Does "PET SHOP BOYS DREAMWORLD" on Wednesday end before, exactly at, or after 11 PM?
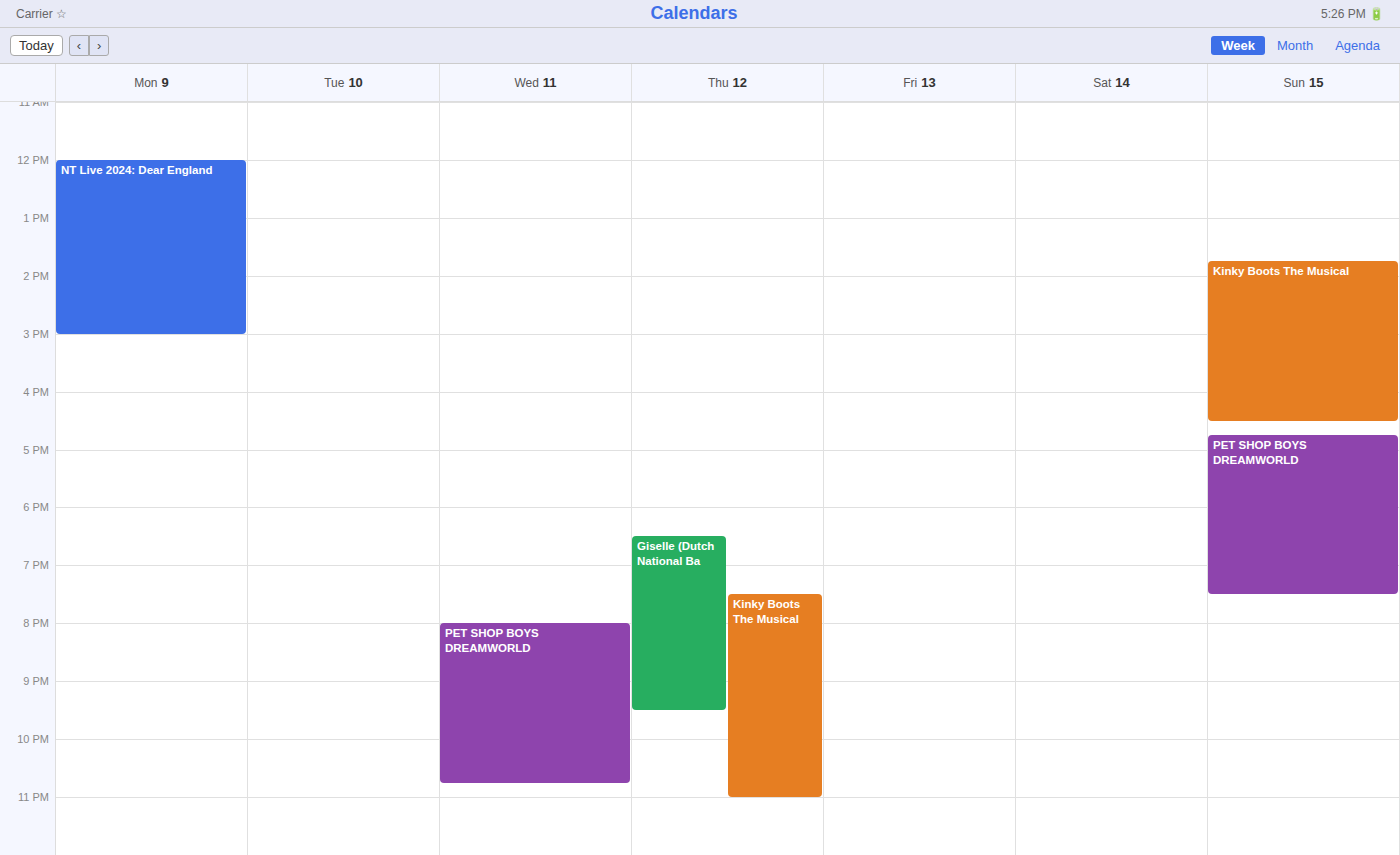
10:45 PM -- before 11 PM, 15 minutes above the 11 PM line.